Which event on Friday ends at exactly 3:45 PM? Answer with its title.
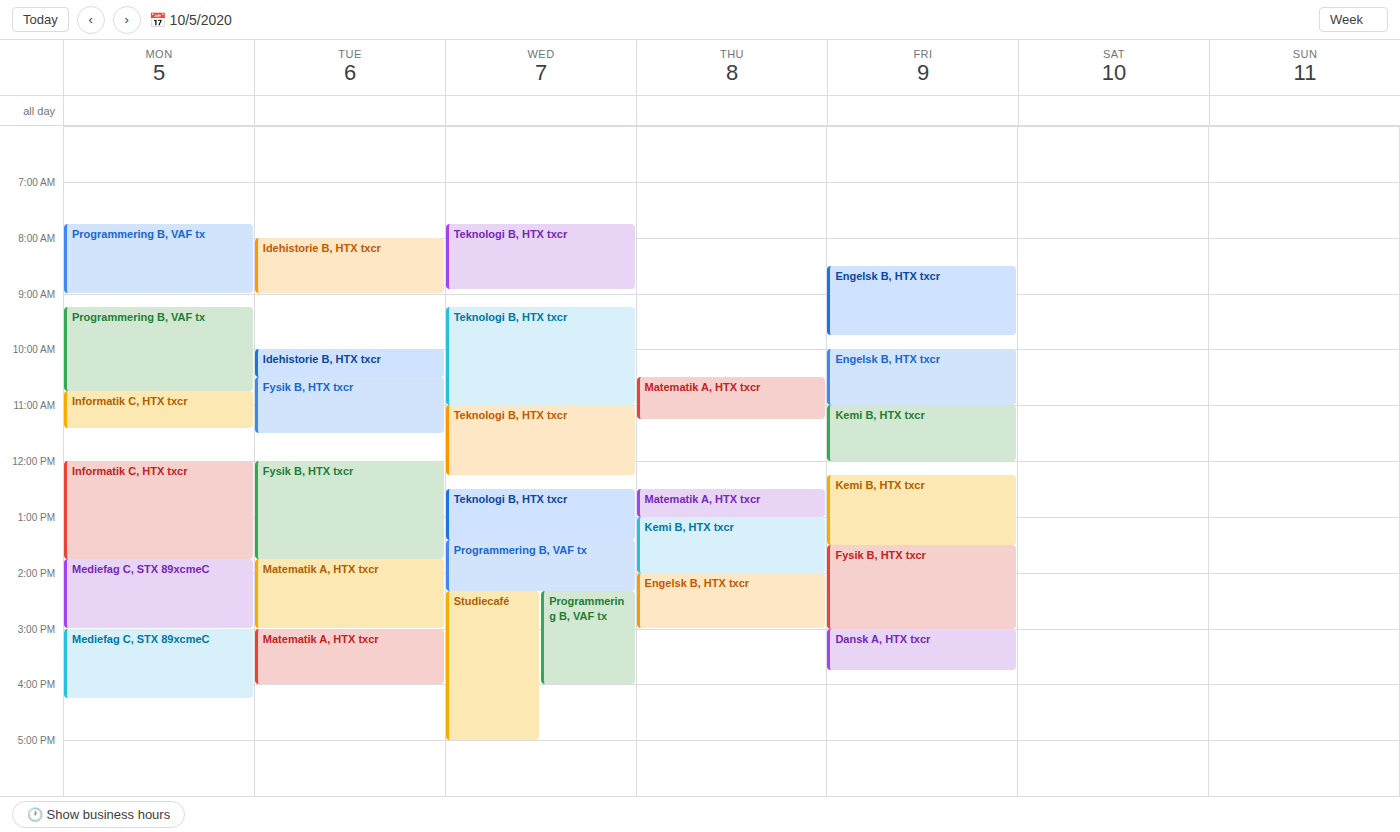
"Dansk A, HTX txcr"